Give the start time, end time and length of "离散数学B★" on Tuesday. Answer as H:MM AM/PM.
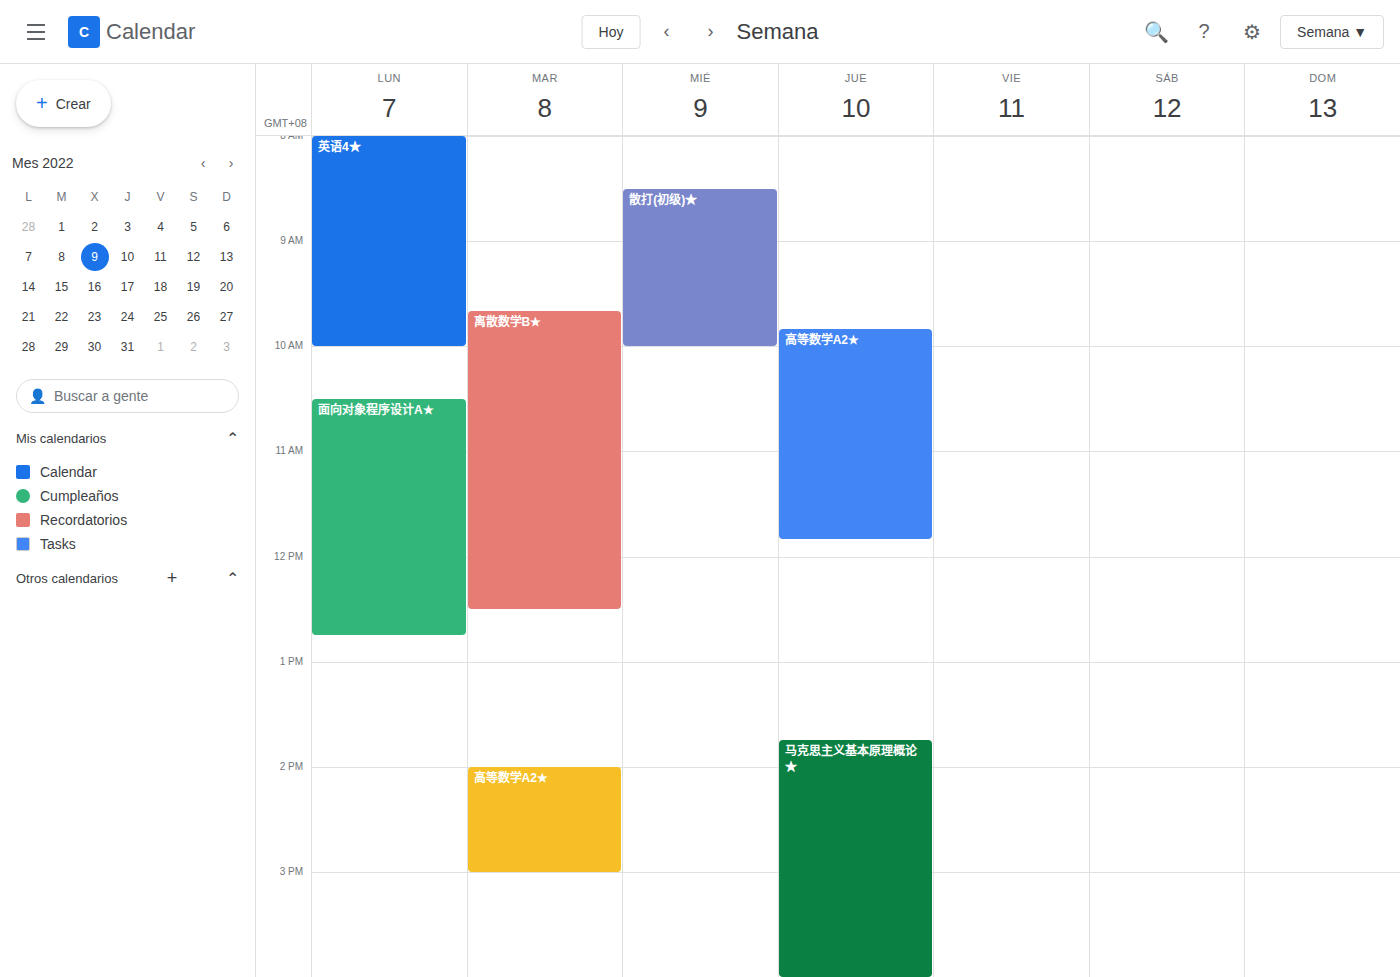
9:40 AM to 12:30 PM, 2 hours 50 minutes